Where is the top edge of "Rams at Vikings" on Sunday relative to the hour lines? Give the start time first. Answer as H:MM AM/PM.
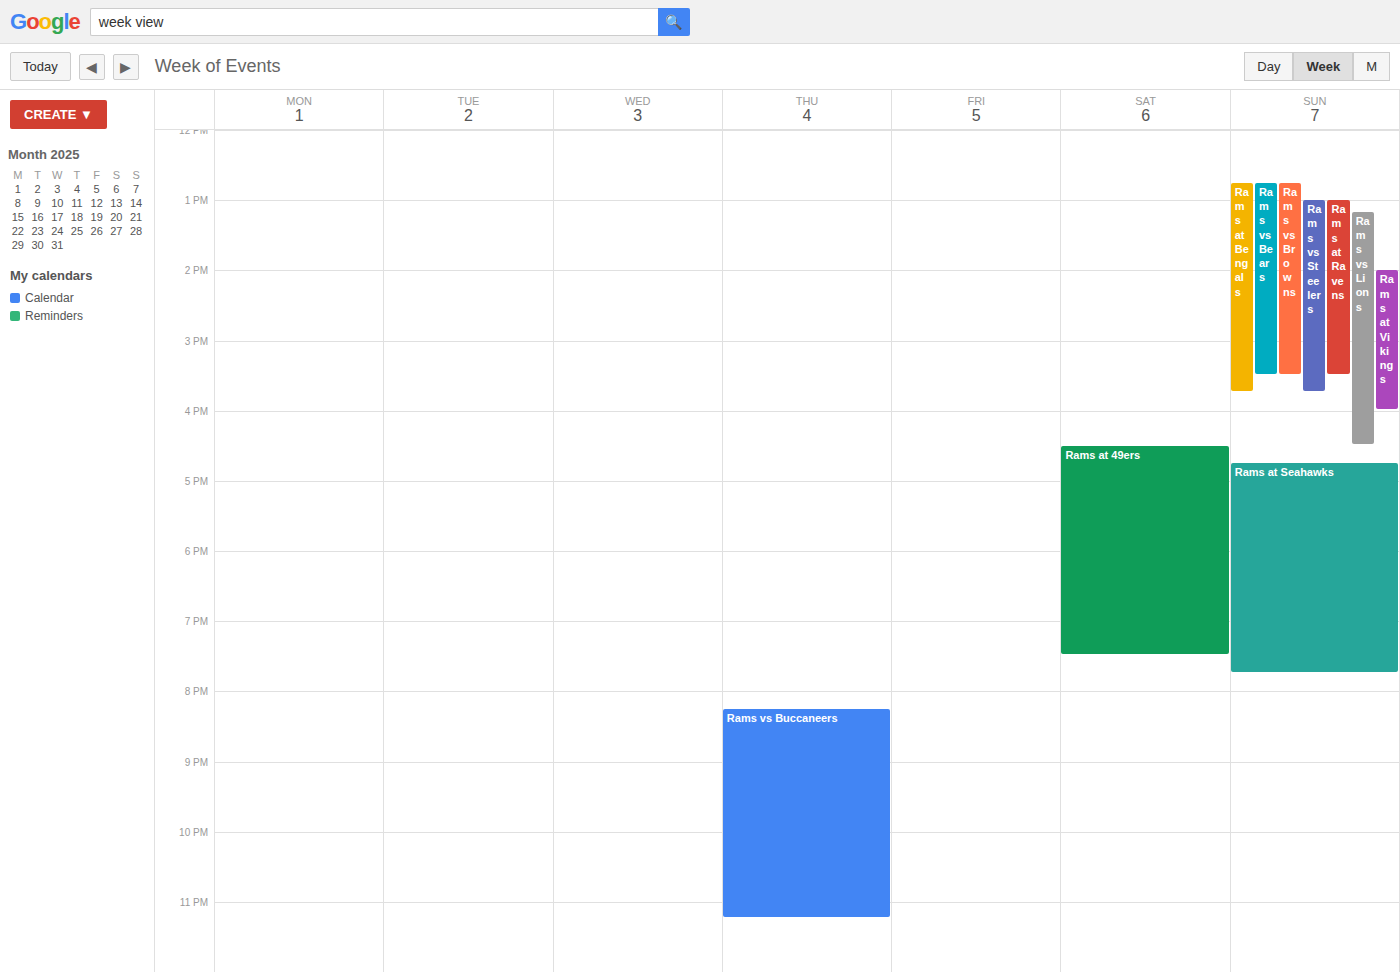
2:00 PM -- exactly on the 2 PM line.